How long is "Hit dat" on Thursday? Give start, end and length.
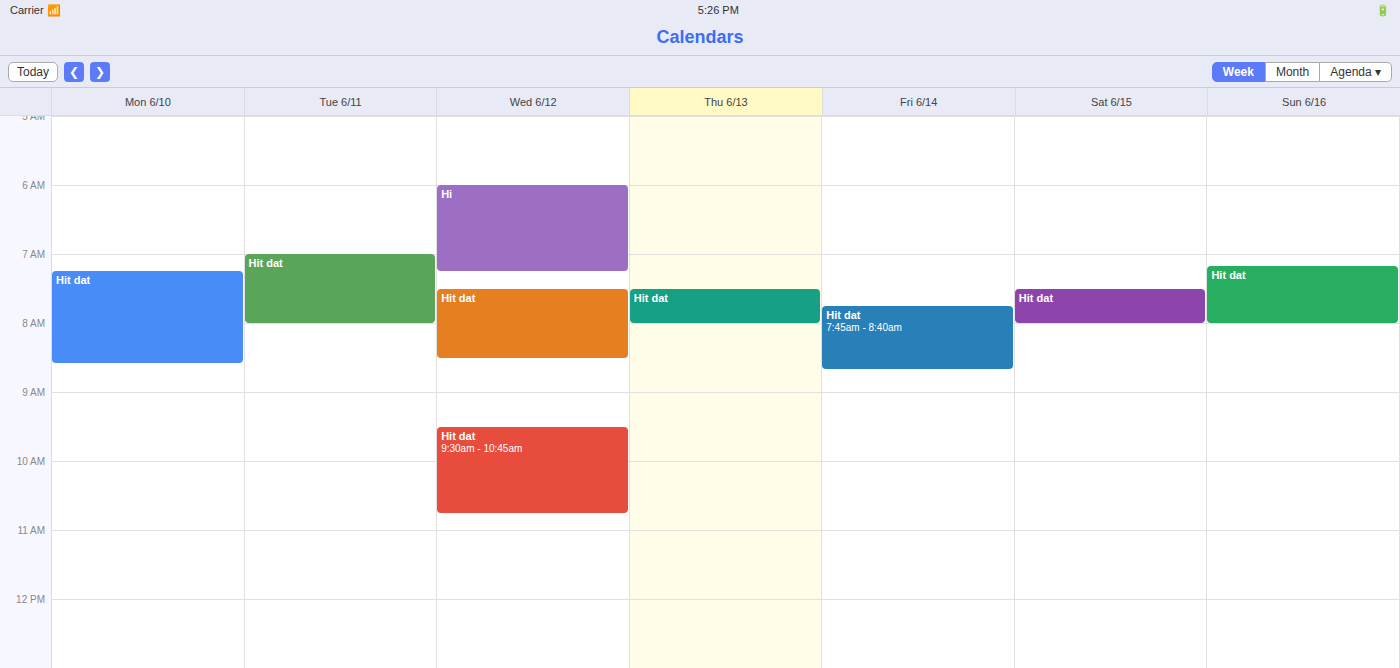
7:30 AM to 8:00 AM, 30 minutes